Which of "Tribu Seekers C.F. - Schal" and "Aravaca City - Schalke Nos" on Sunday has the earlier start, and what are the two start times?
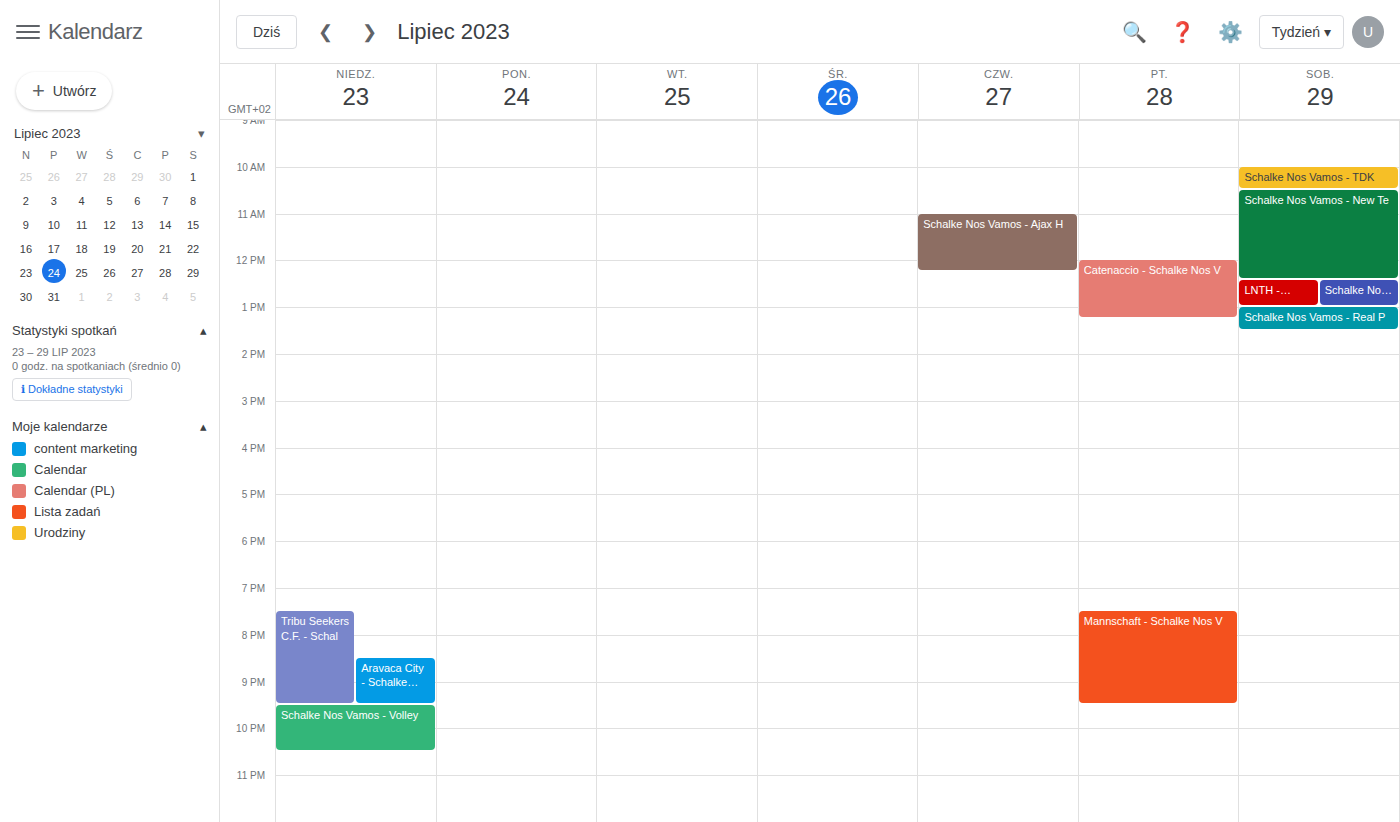
"Tribu Seekers C.F. - Schal" 7:30 PM; "Aravaca City - Schalke Nos" 8:30 PM.